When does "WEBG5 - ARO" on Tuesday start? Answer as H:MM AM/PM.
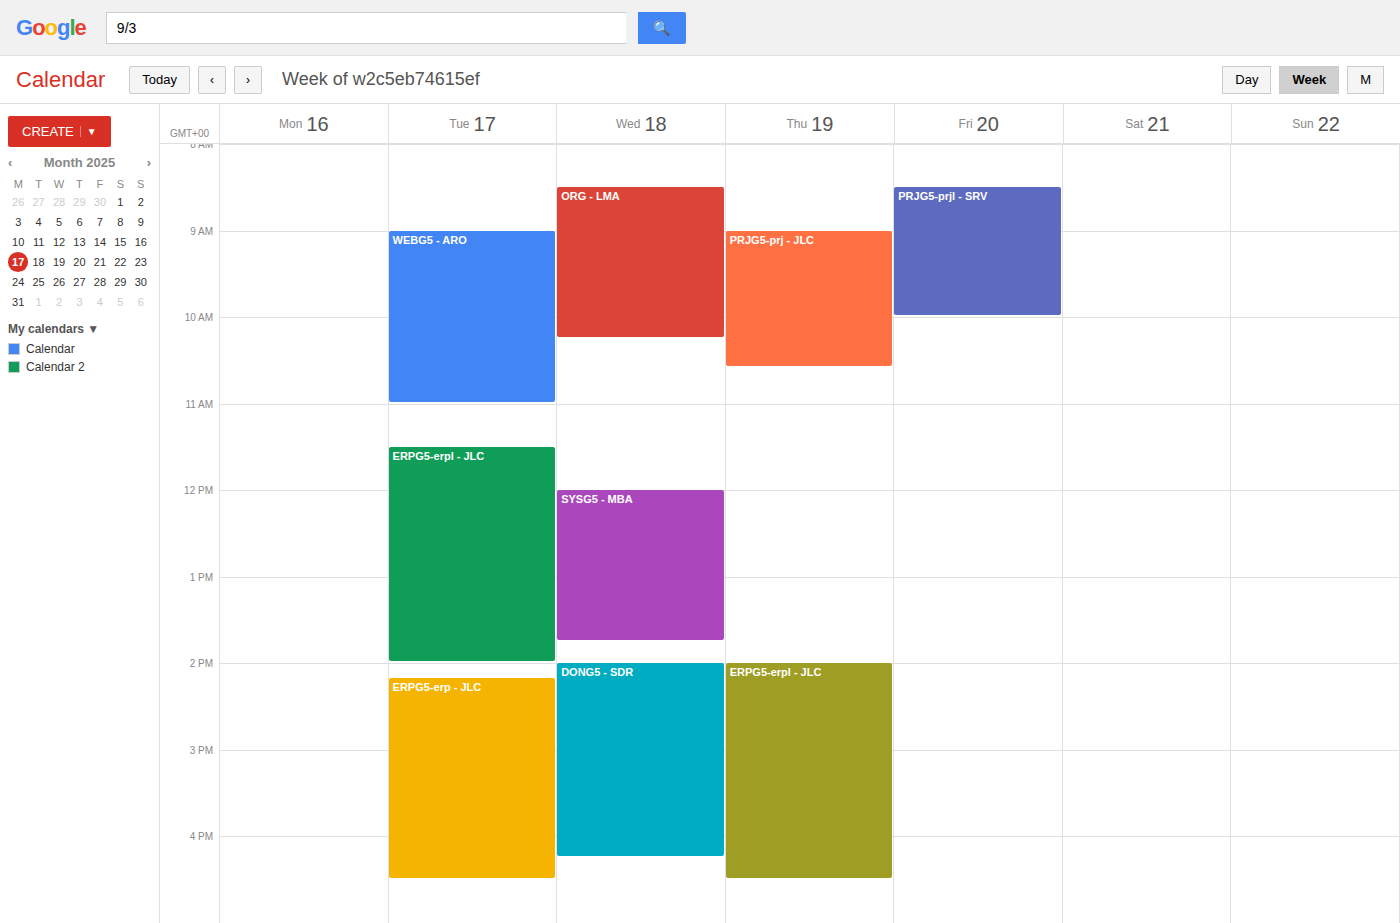
9:00 AM